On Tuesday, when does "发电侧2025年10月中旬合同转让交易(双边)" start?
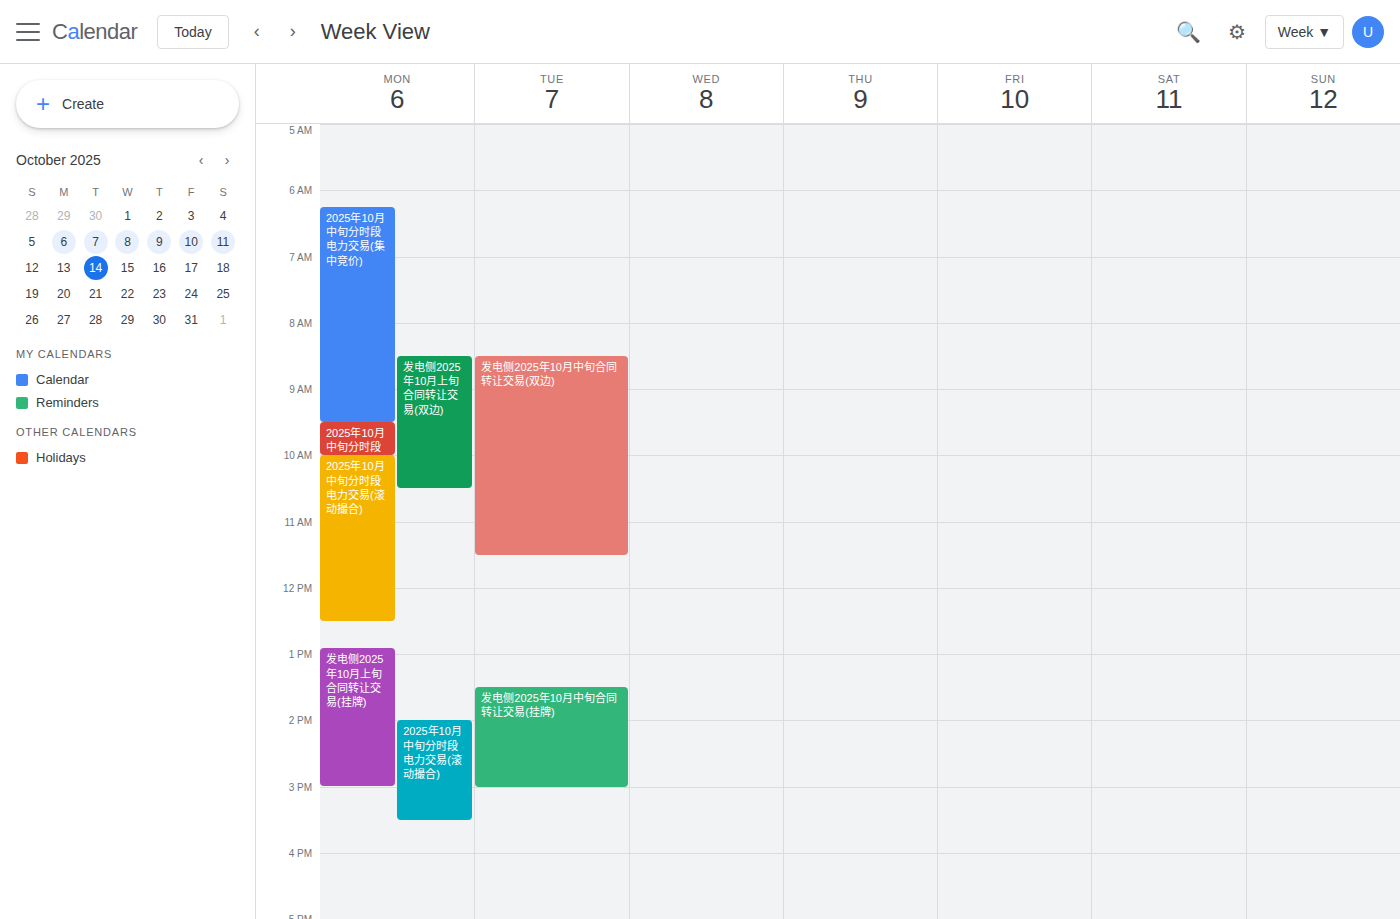
8:30 AM